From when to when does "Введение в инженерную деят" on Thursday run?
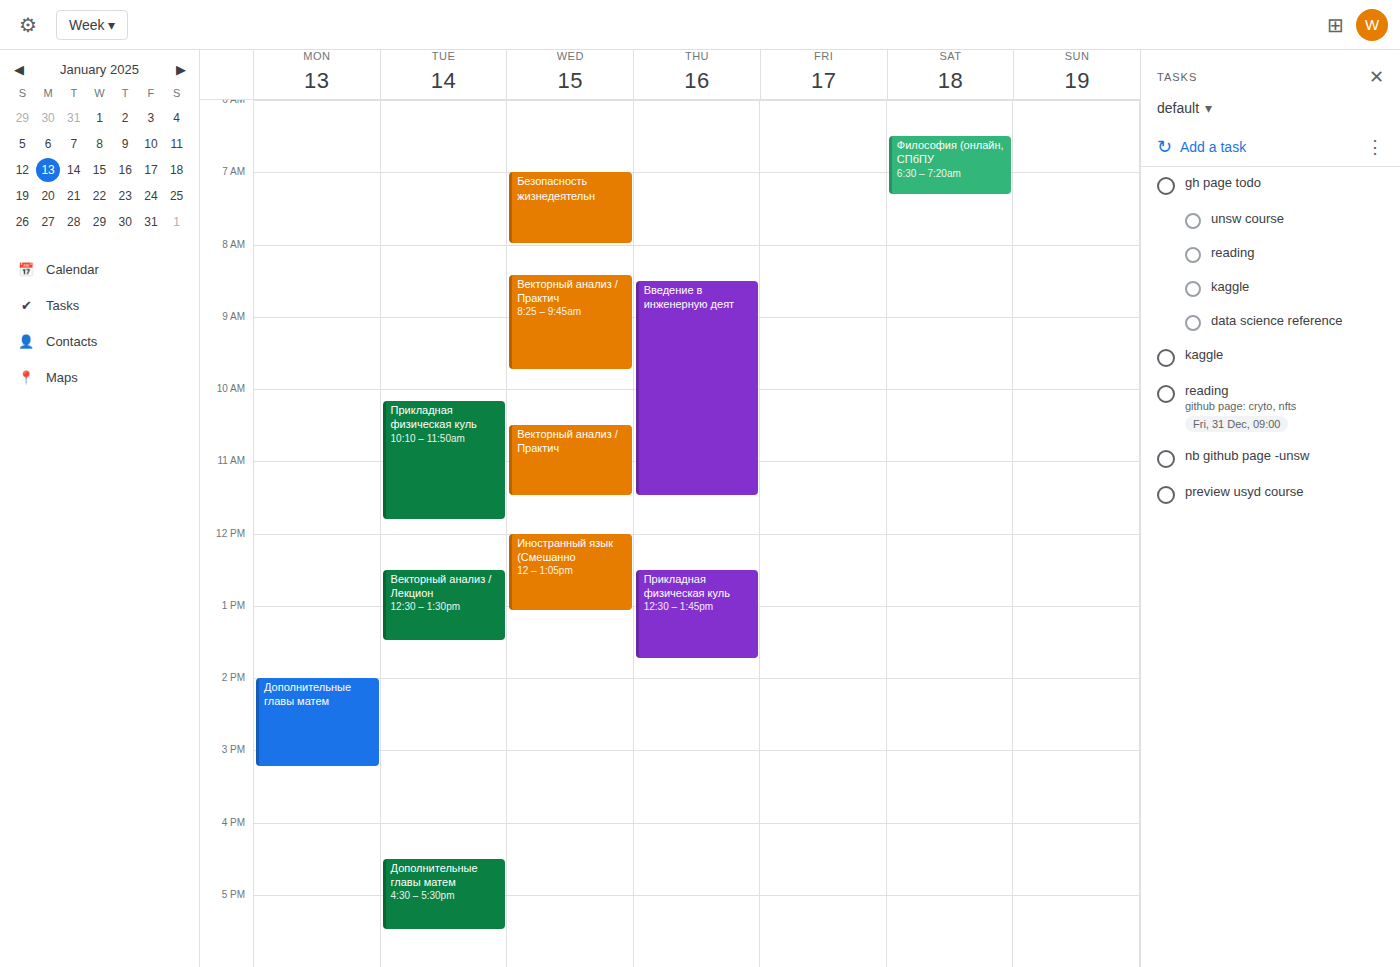
8:30 AM to 11:30 AM